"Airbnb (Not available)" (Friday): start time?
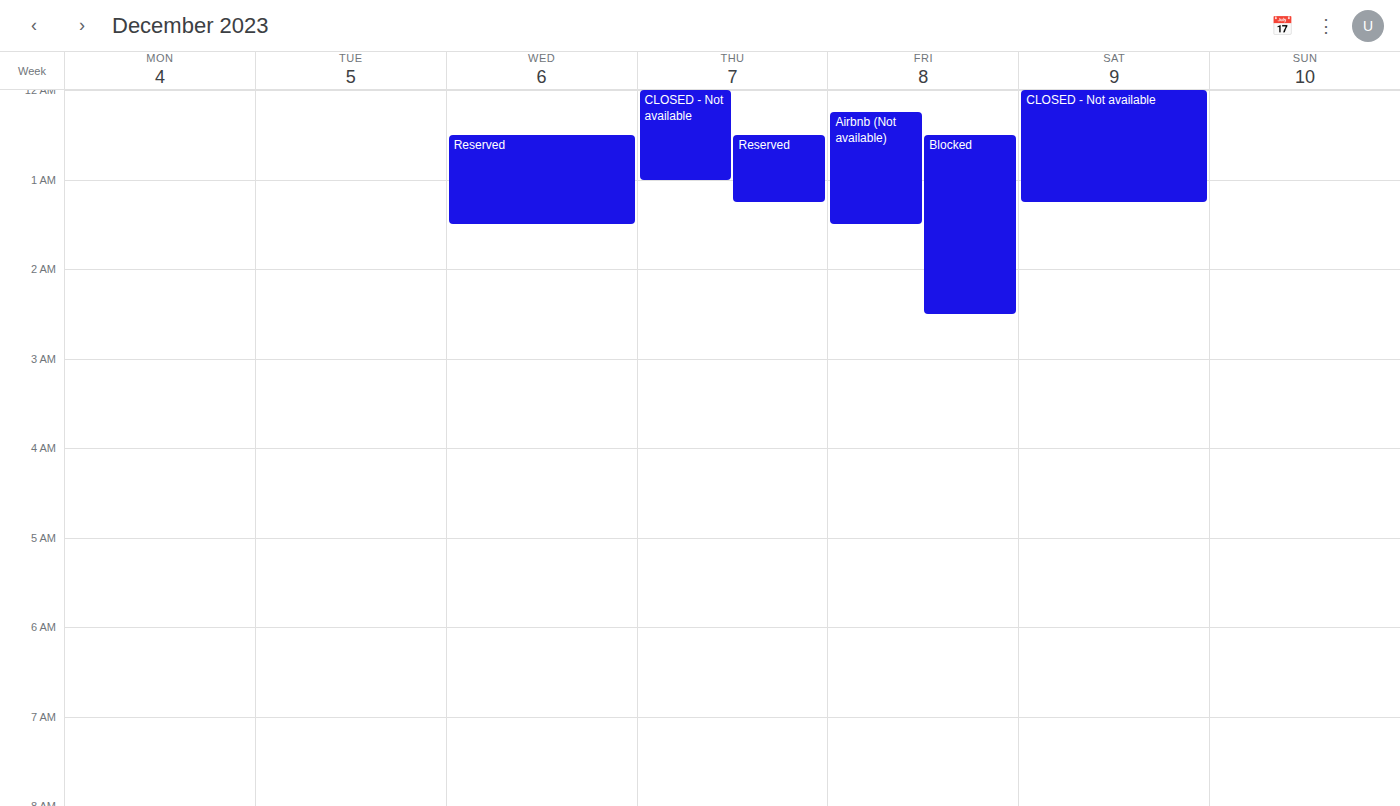
12:15 AM